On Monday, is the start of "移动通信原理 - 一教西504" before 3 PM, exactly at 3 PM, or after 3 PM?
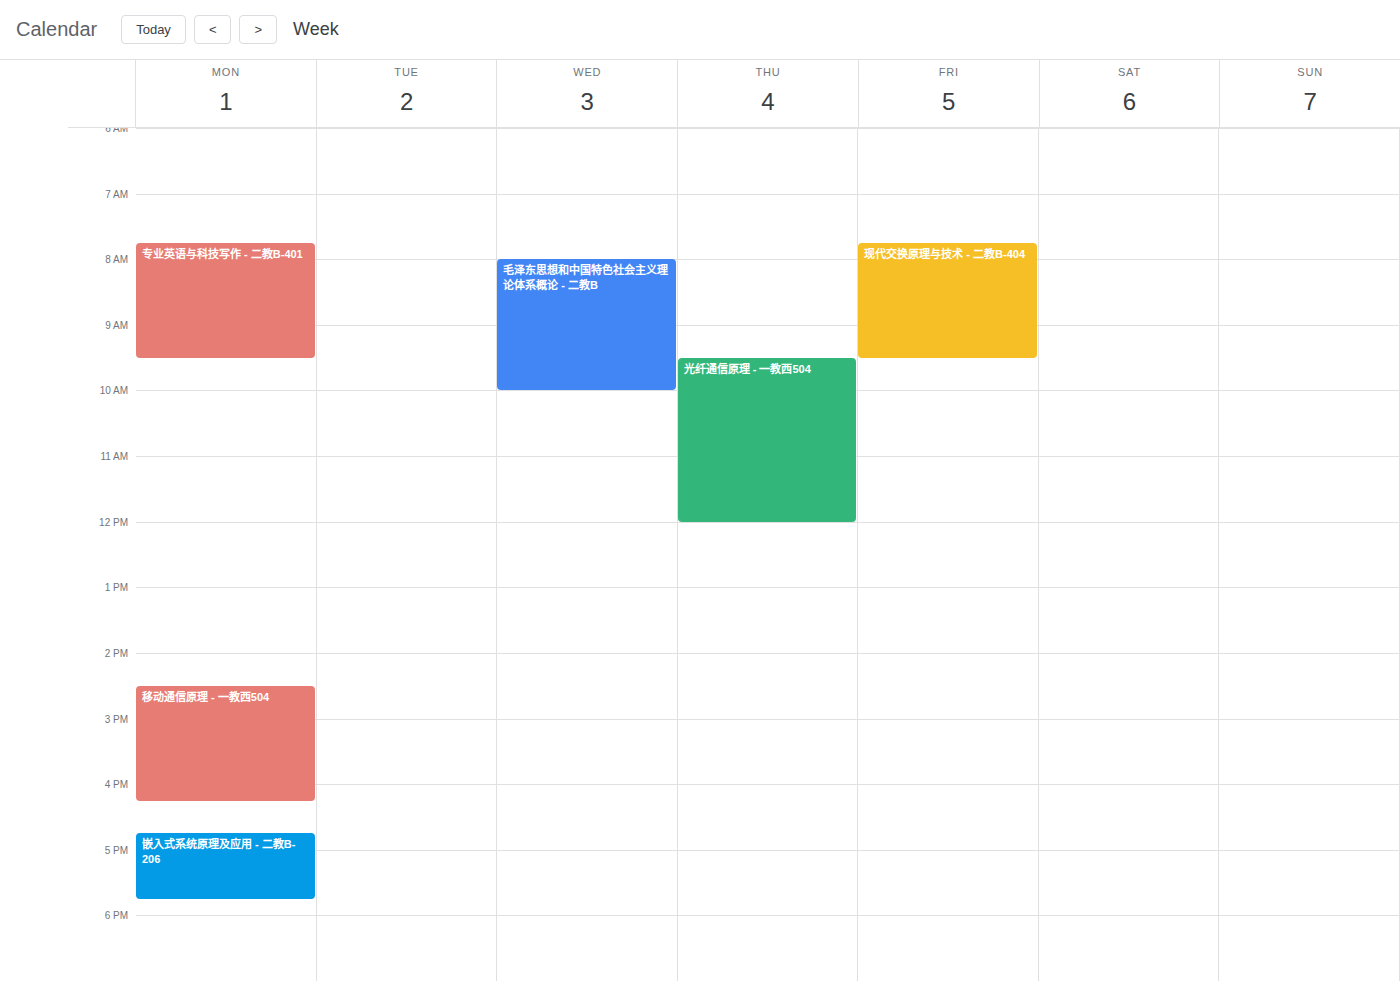
2:30 PM -- before 3 PM, 30 minutes above the 3 PM line.